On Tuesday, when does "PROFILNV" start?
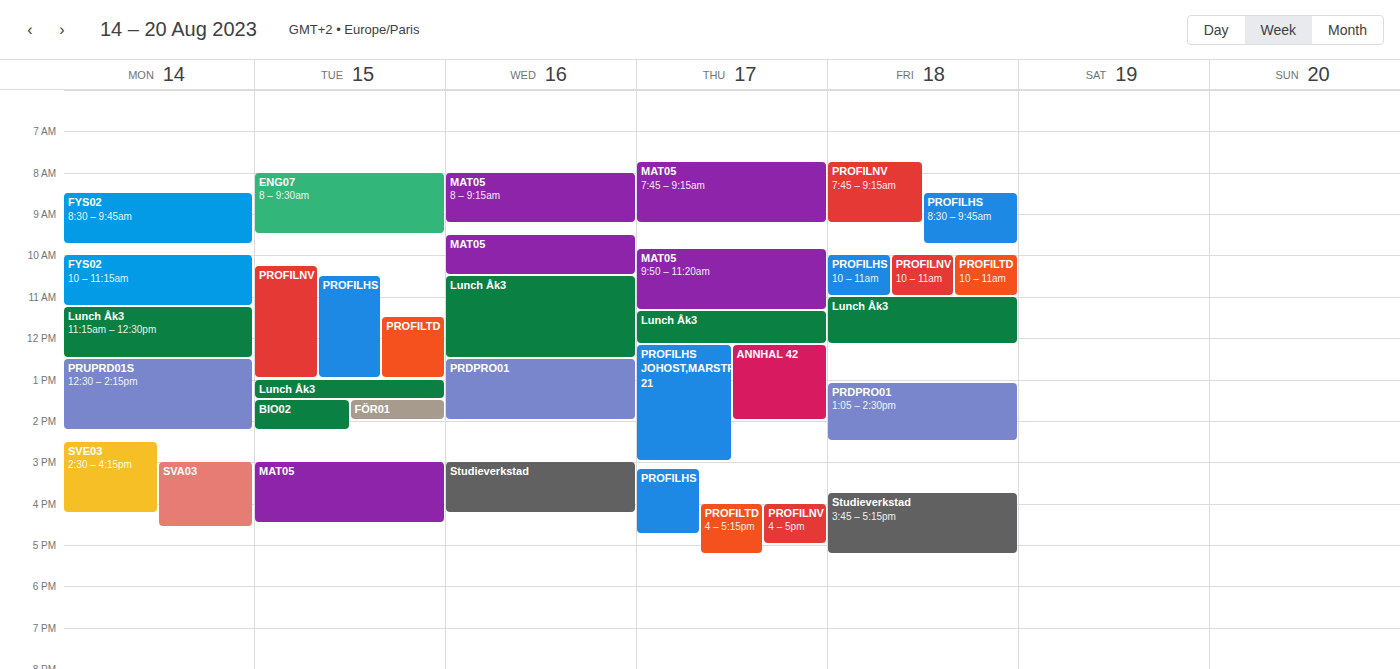
10:15 AM